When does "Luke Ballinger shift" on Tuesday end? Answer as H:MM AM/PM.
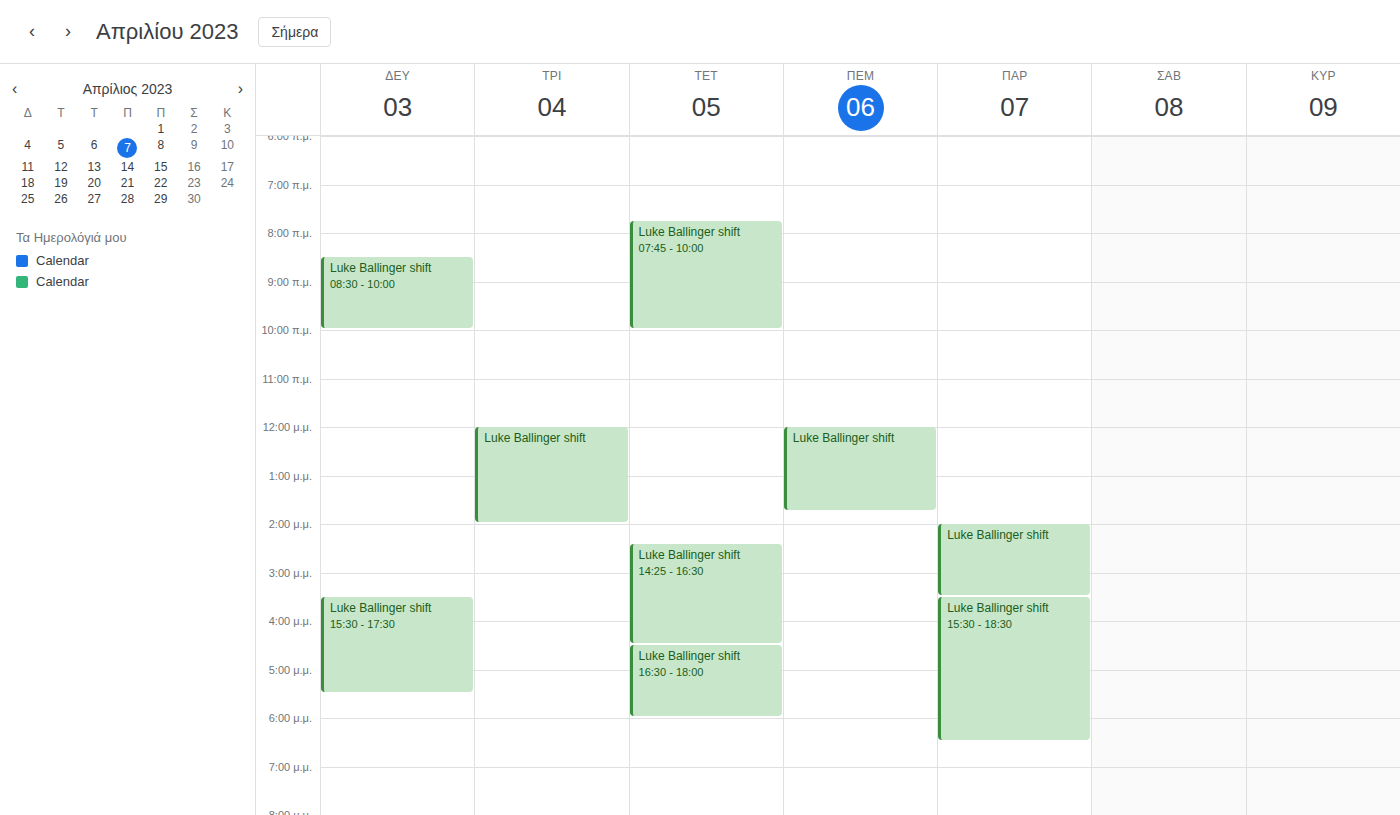
2:00 PM